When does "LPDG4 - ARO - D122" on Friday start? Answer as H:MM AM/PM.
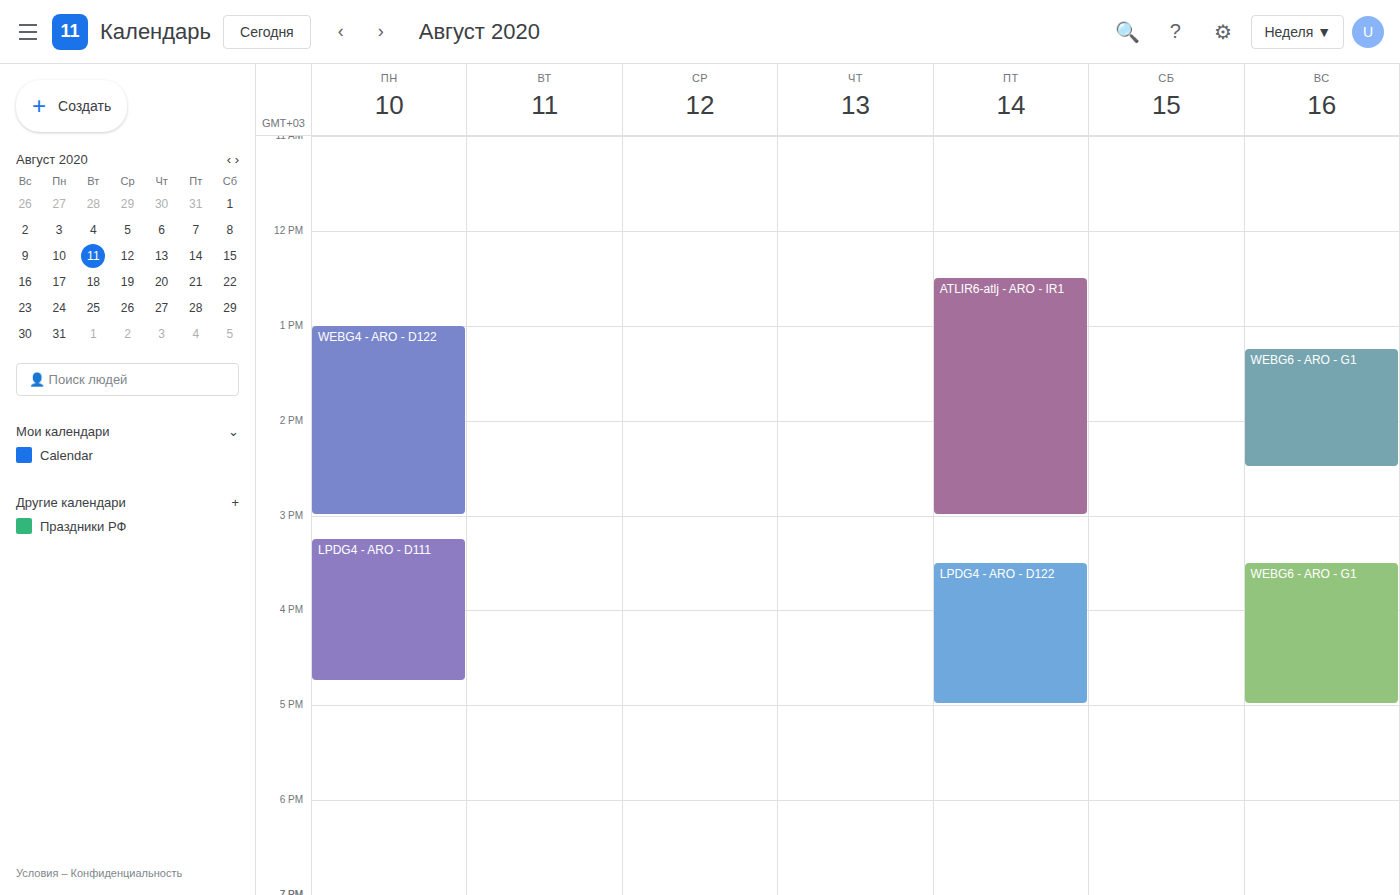
3:30 PM